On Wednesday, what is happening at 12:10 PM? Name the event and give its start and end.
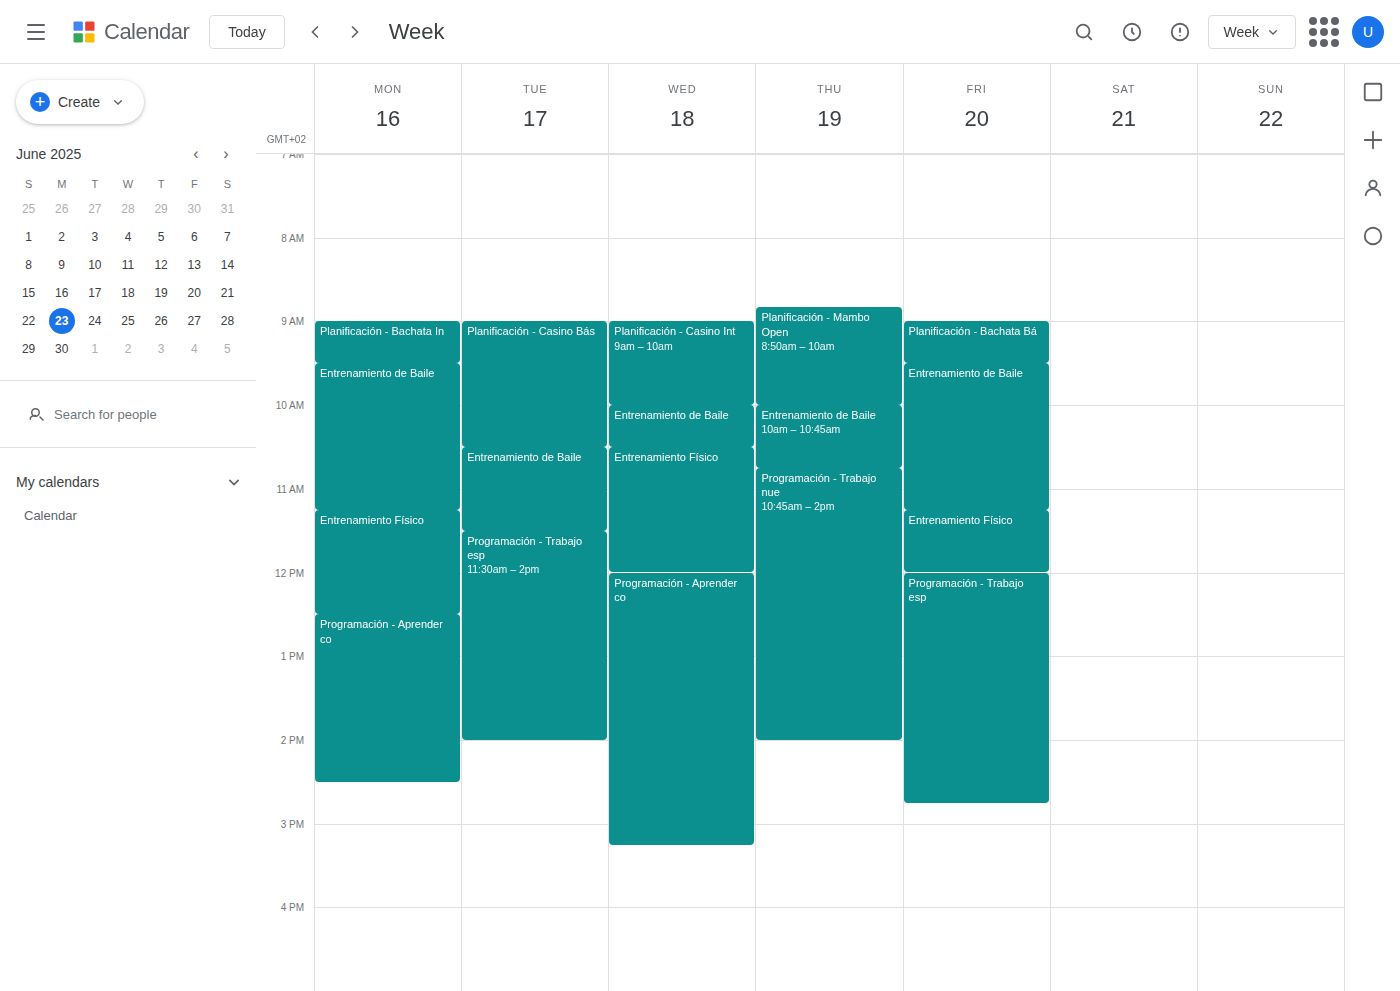
"Programación - Aprender co", 12:00 PM to 3:15 PM